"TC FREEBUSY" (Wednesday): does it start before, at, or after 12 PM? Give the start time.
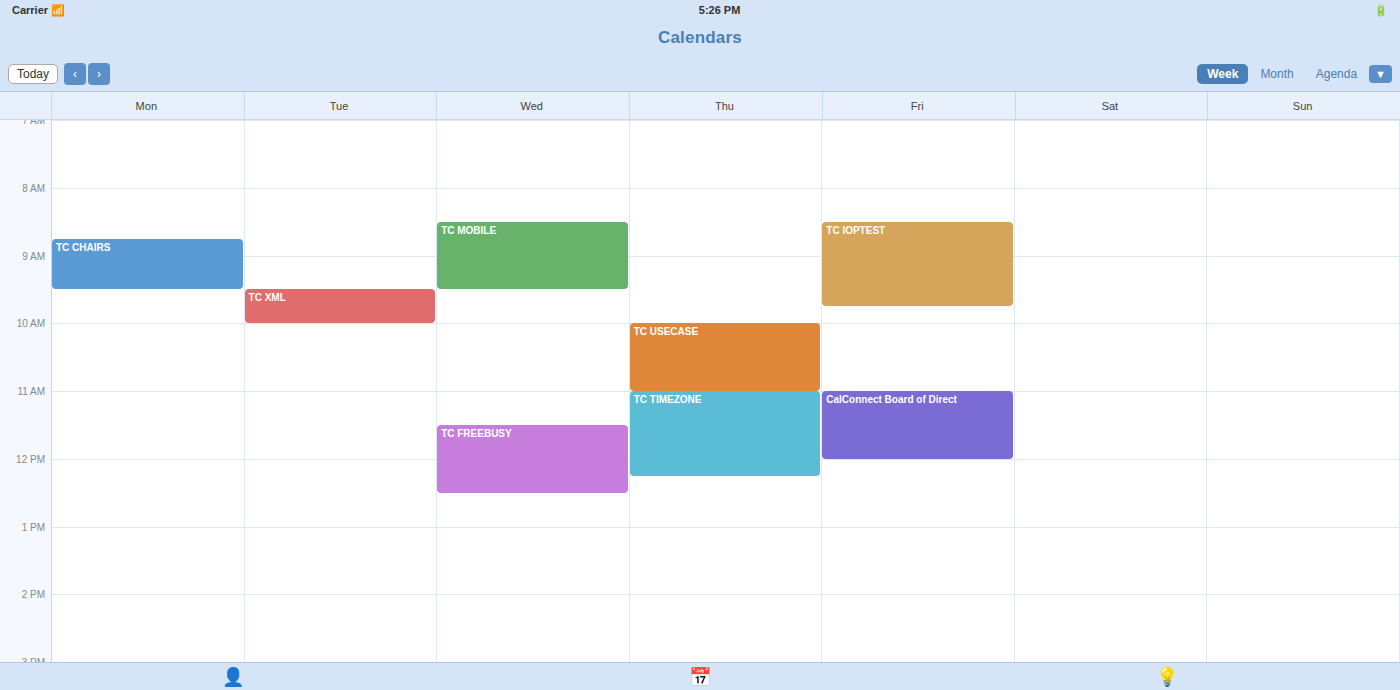
11:30 AM -- before 12 PM, 30 minutes above the 12 PM line.